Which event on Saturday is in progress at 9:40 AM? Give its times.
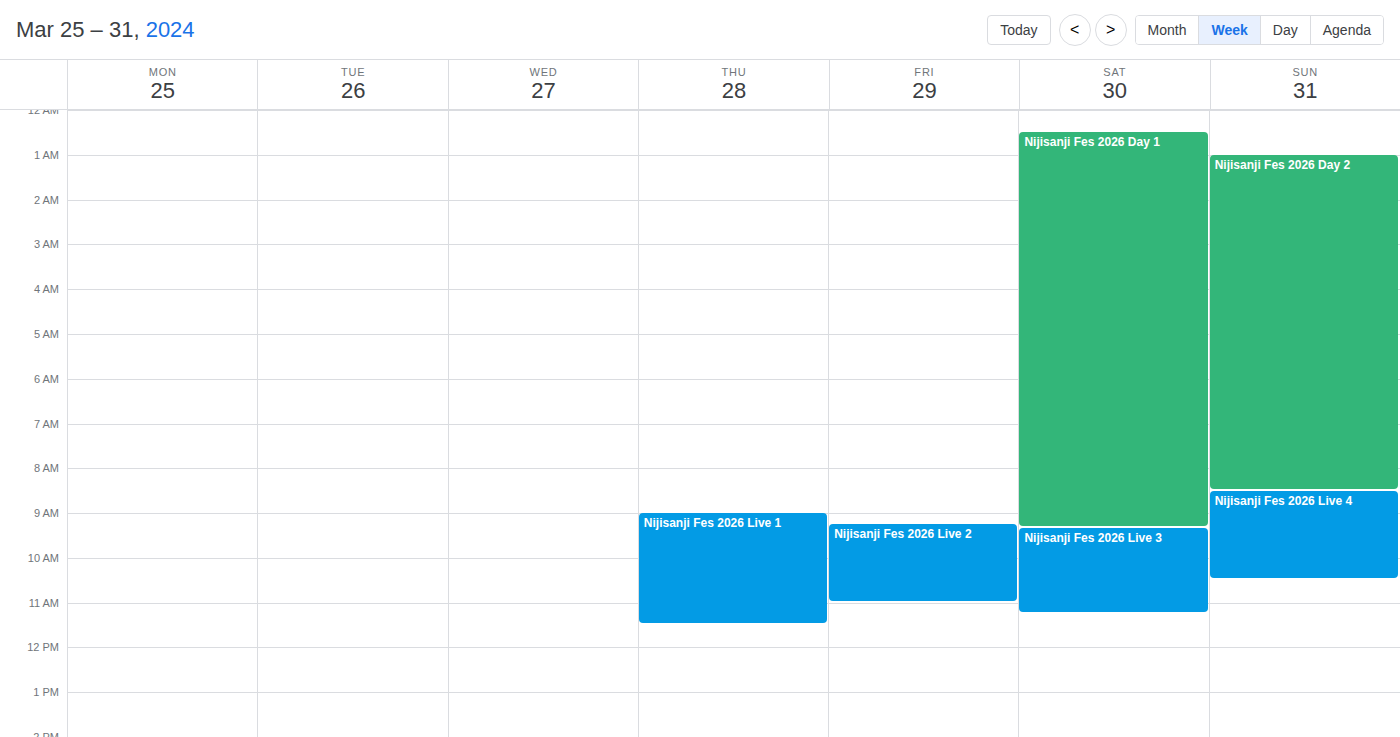
"Nijisanji Fes 2026 Live 3", 9:20 AM to 11:15 AM